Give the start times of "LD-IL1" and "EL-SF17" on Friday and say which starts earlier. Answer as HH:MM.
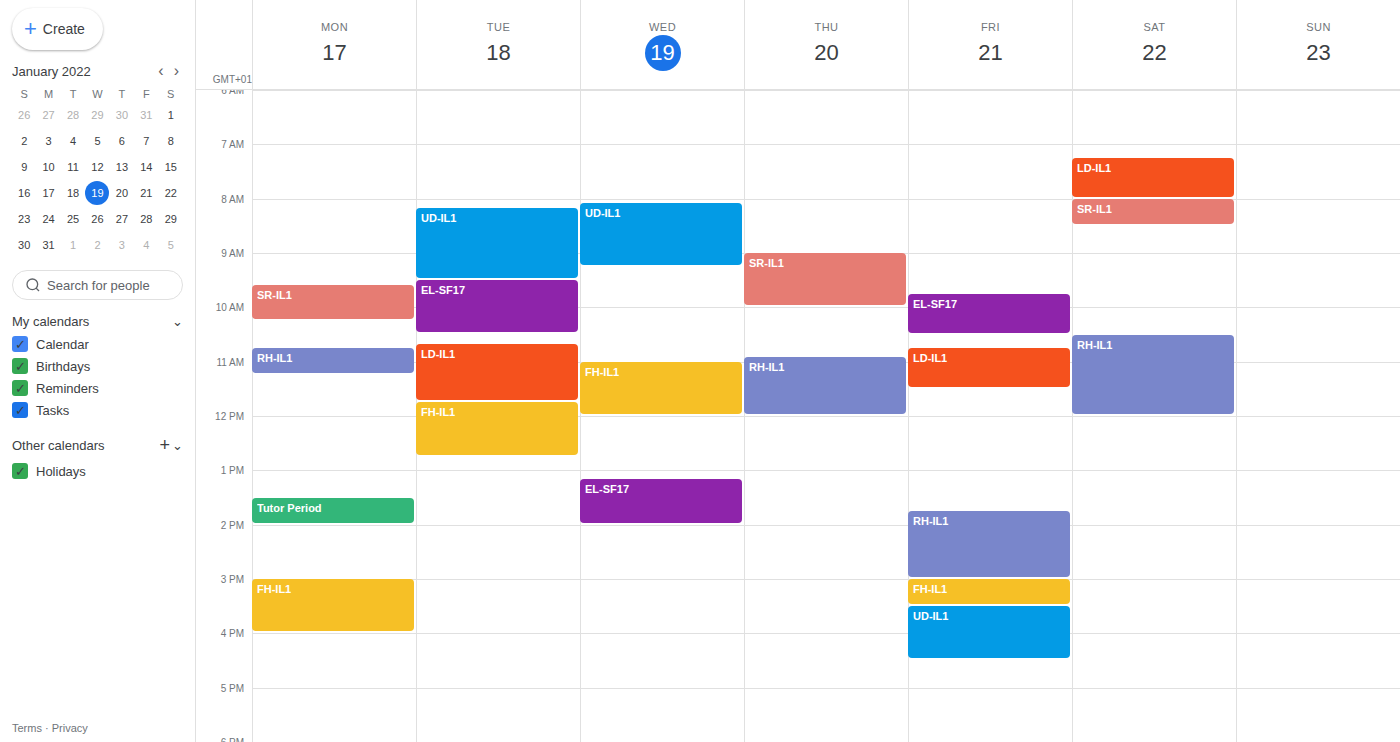
"EL-SF17" 09:45; "LD-IL1" 10:45.